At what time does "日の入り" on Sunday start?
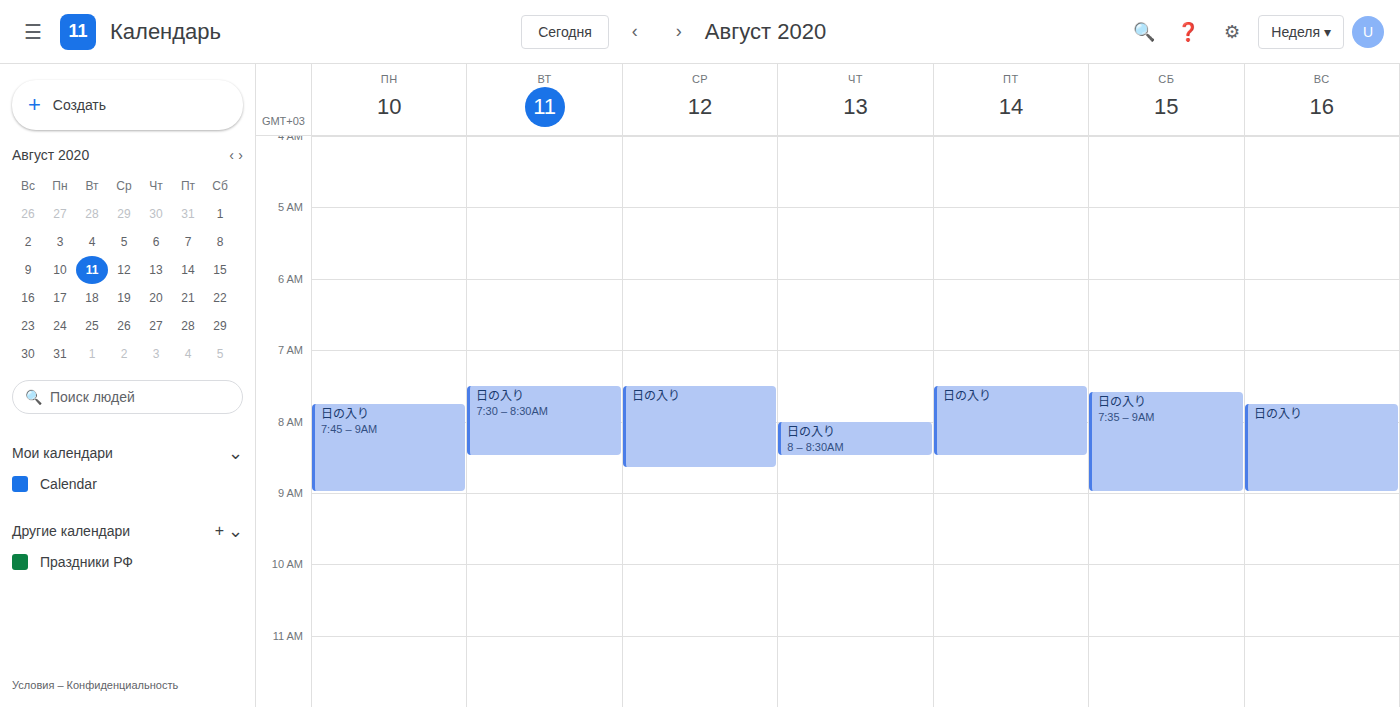
7:45 AM